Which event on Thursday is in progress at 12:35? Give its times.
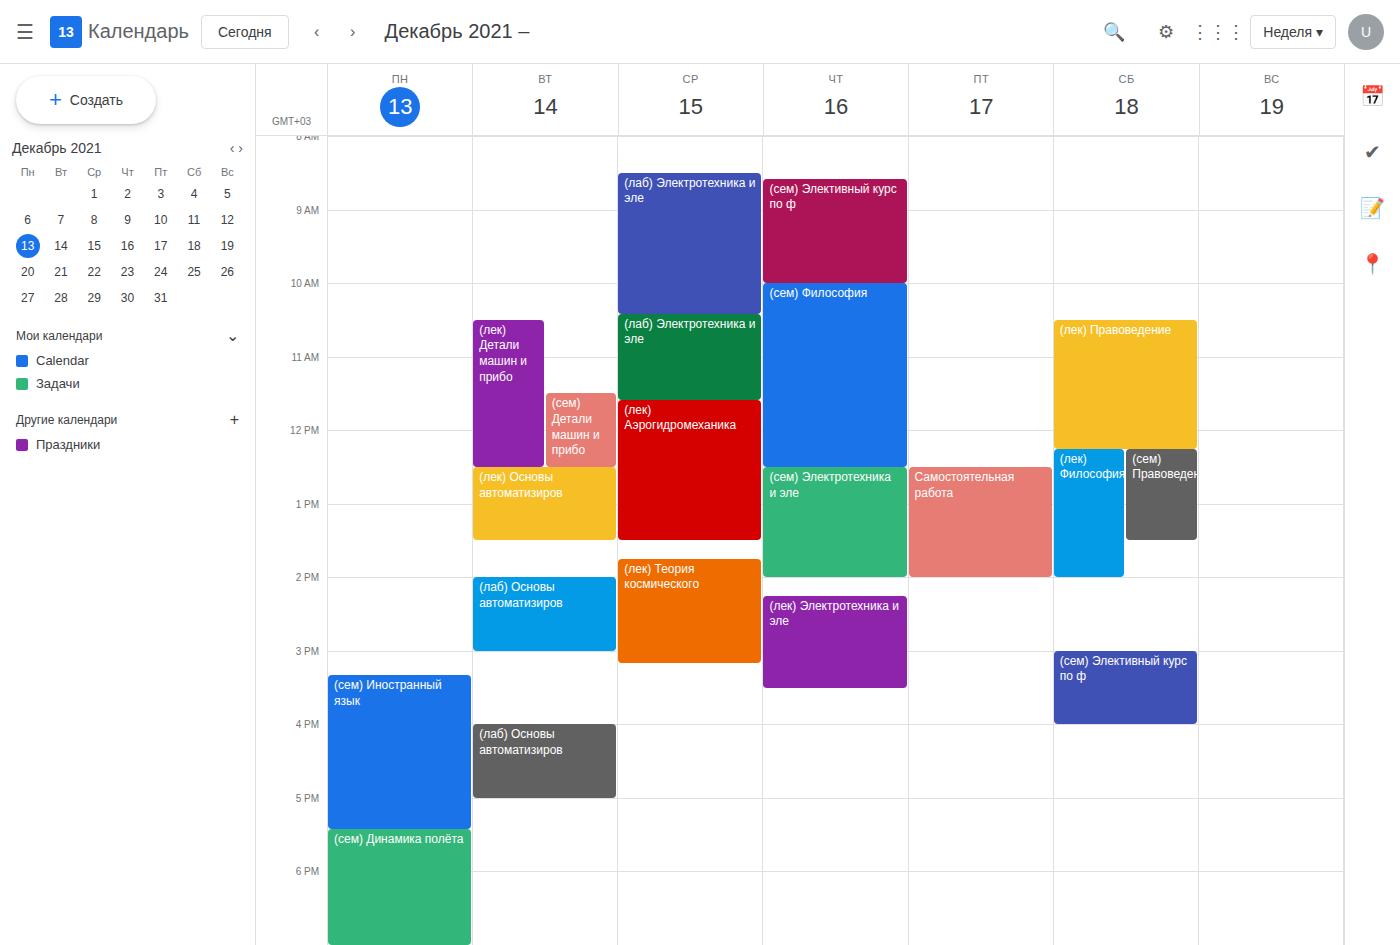
"(сем) Электротехника и эле", 12:30 to 14:00